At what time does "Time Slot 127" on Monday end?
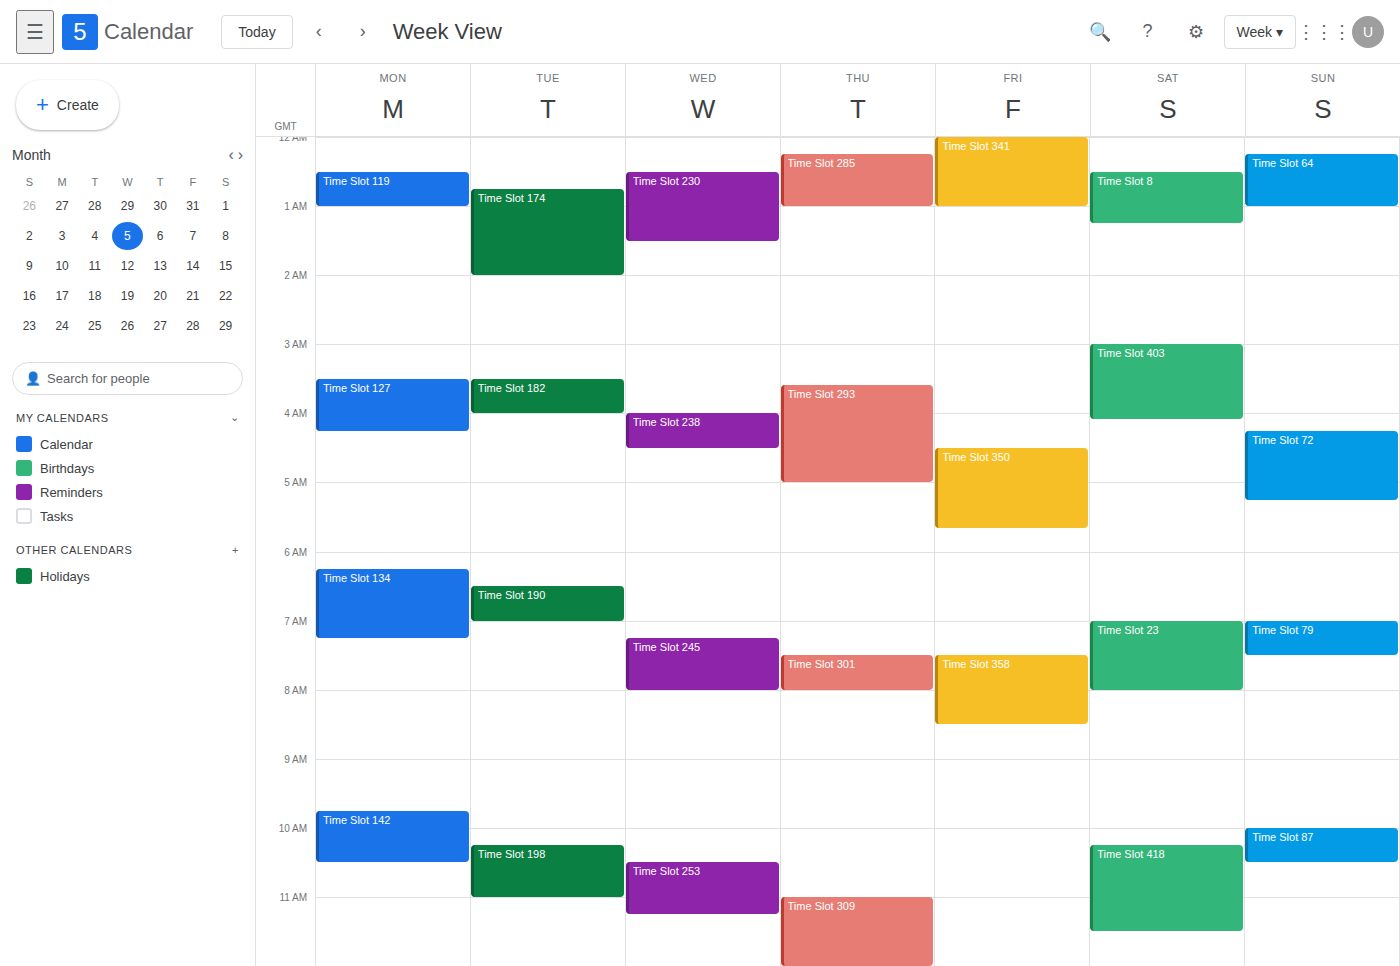
04:15